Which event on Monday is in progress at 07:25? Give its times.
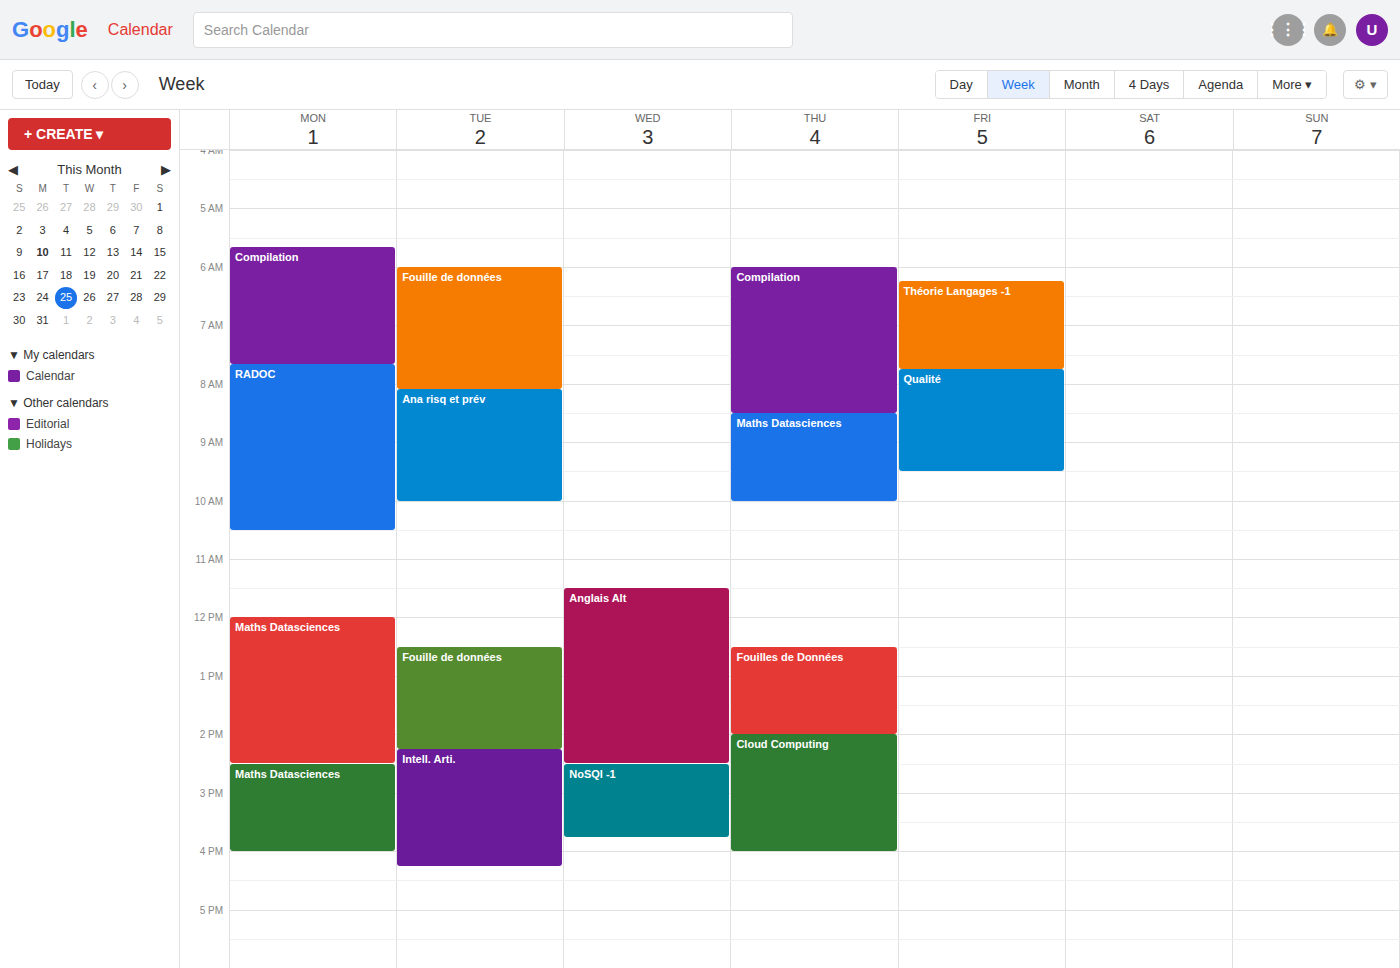
"Compilation", 05:40 to 07:40